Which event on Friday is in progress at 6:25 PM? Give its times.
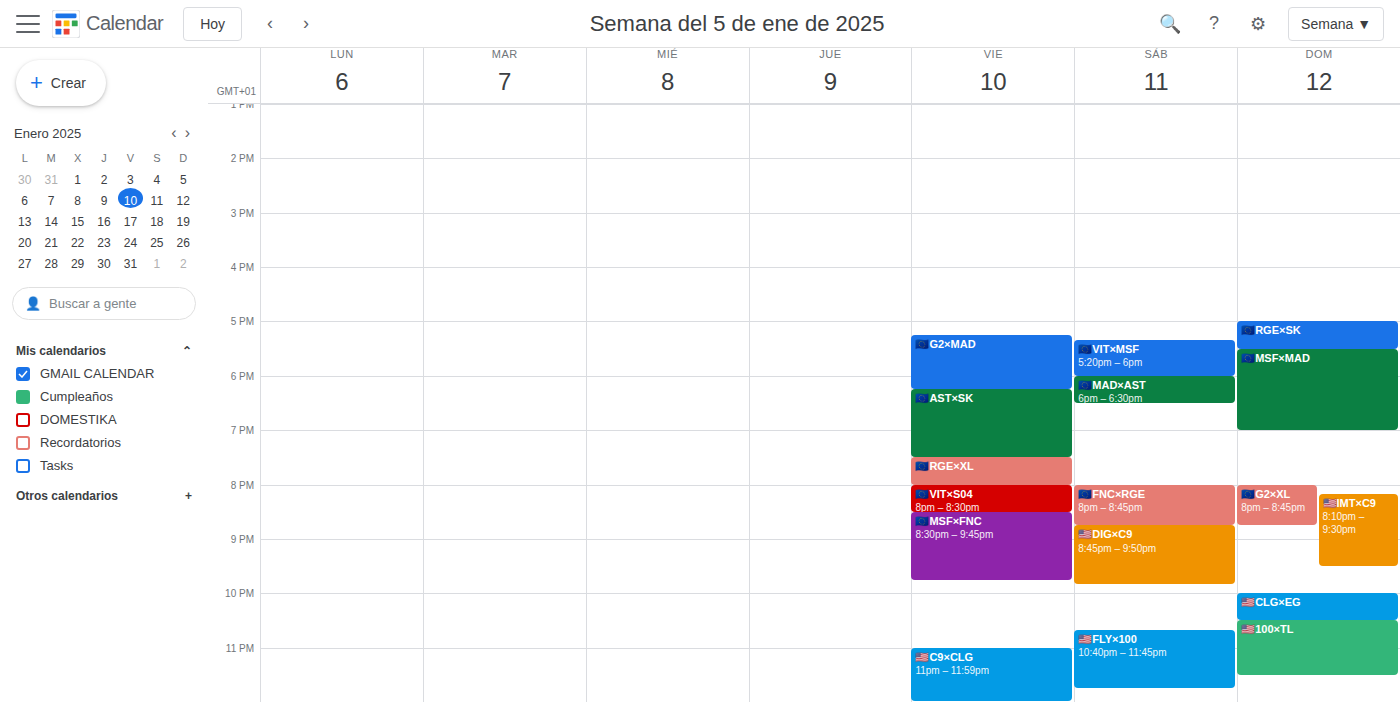
"🇪🇺AST×SK", 6:15 PM to 7:30 PM